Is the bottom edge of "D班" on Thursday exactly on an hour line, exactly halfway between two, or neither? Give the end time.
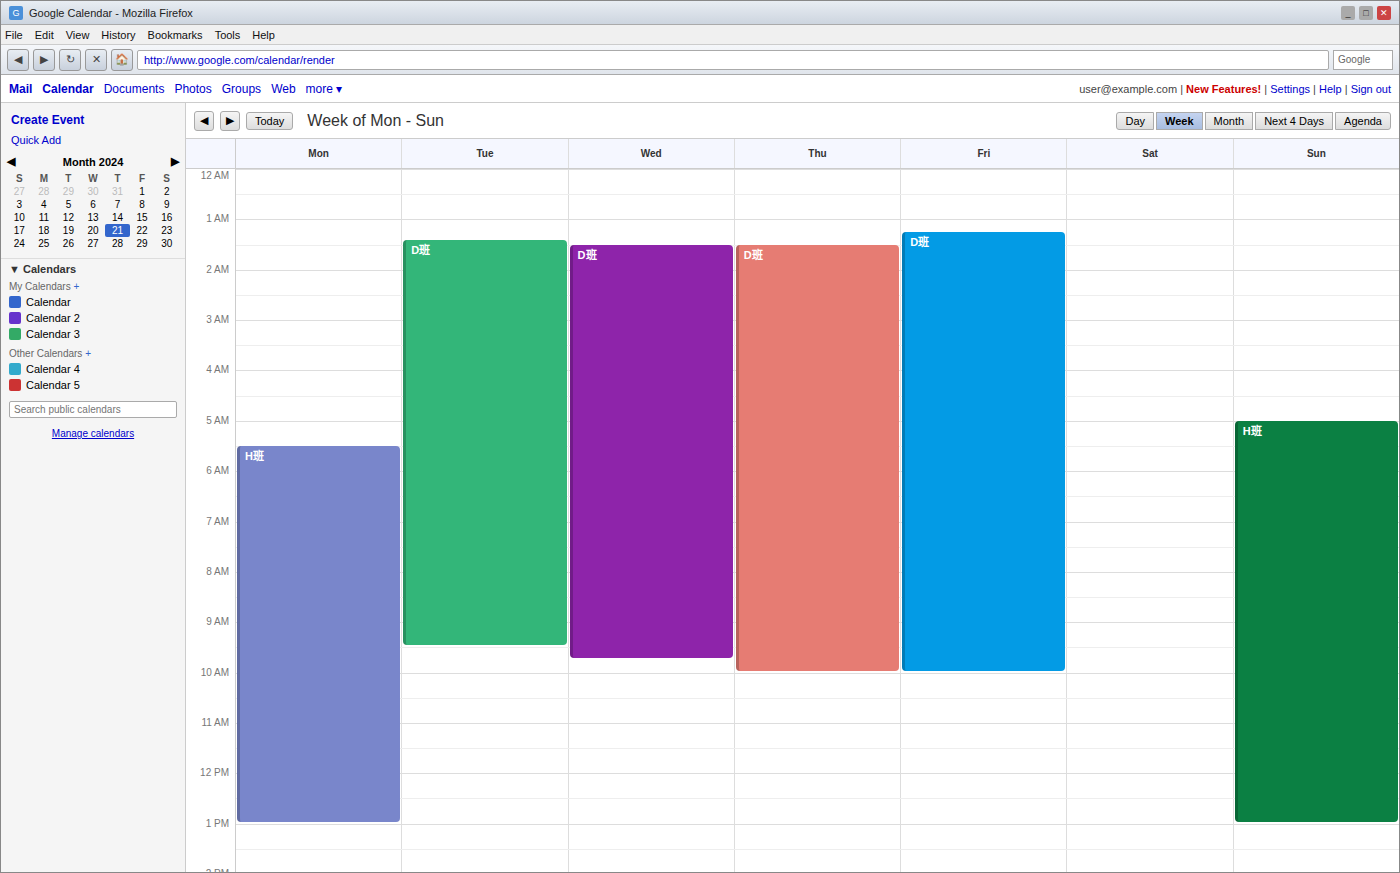
10:00 AM -- exactly on the 10 AM line.